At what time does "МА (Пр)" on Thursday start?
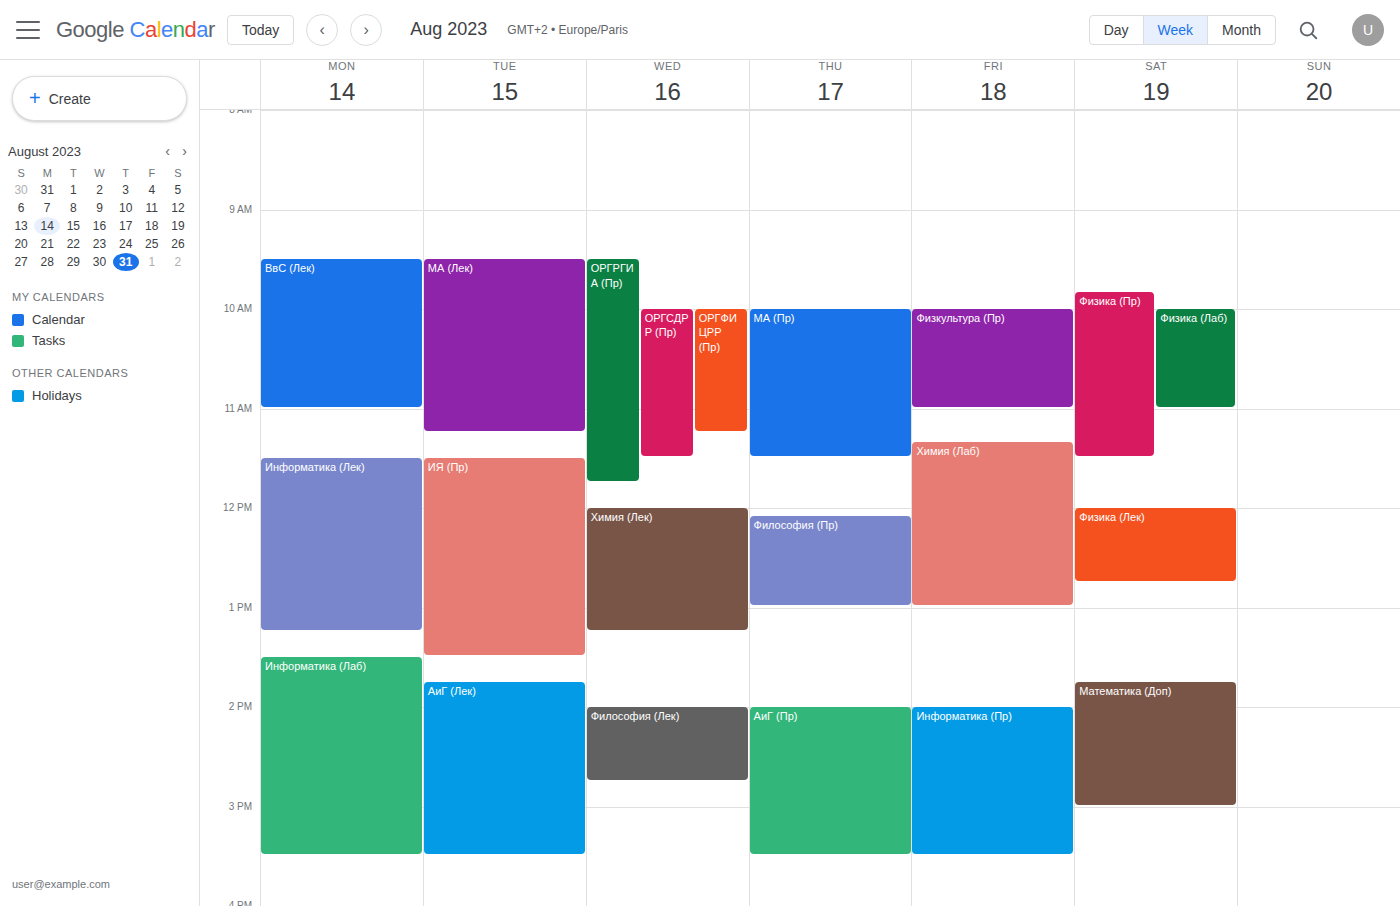
10:00